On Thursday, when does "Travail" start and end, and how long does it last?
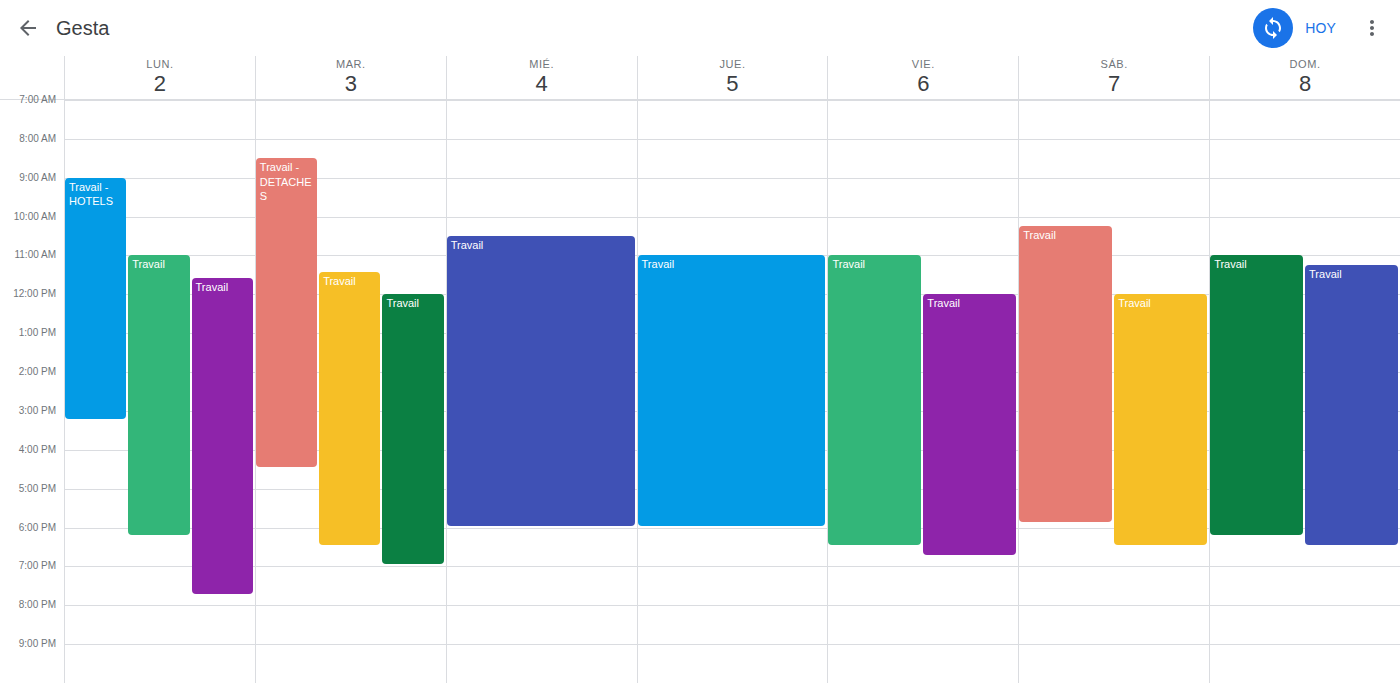
11:00 AM to 6:00 PM, 7 hours